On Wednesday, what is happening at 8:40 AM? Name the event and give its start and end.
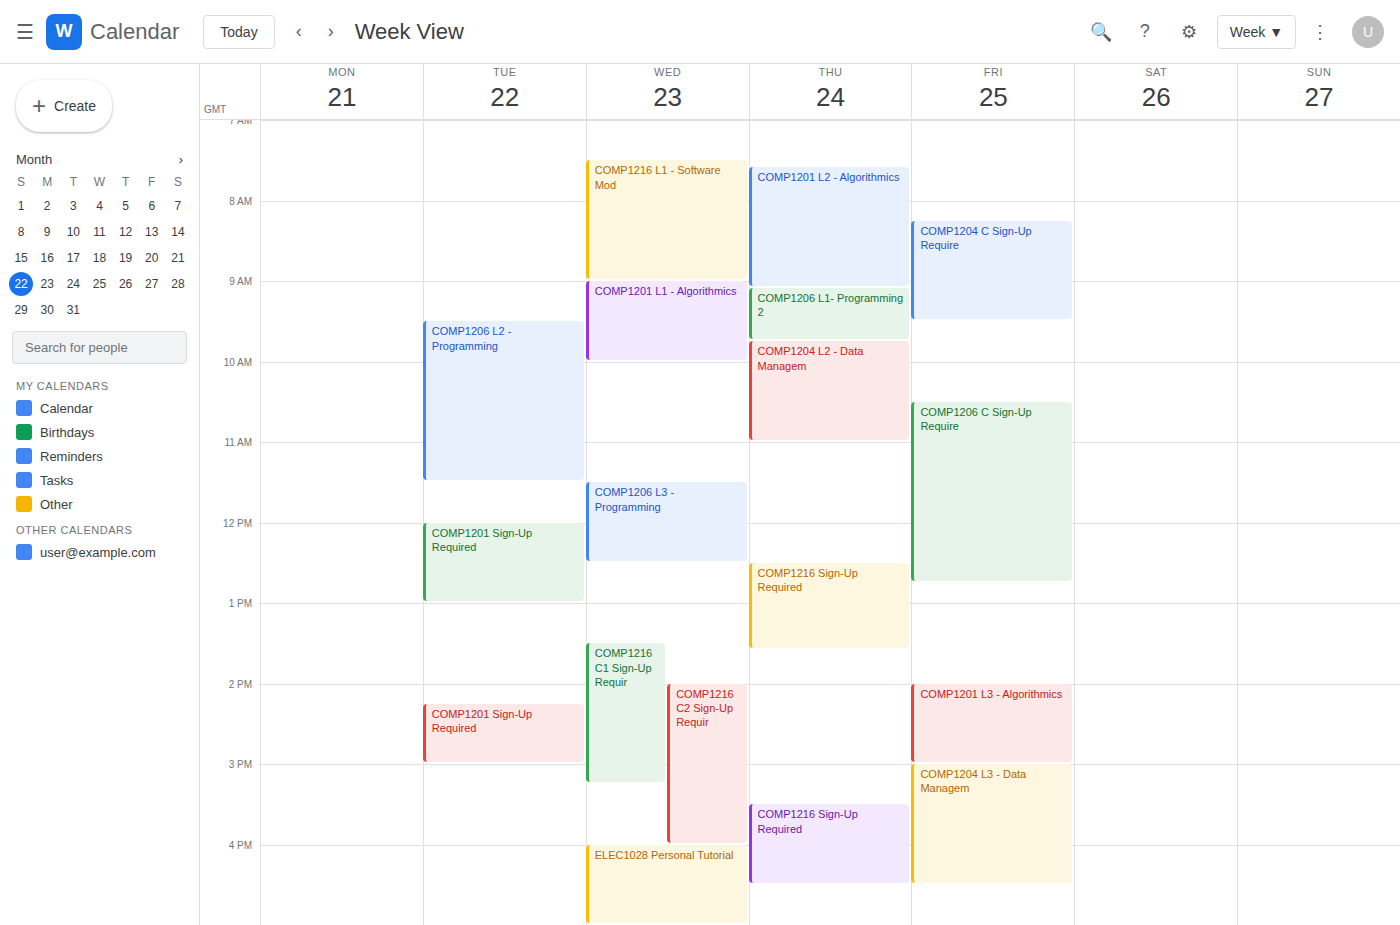
"COMP1216 L1 - Software Mod", 7:30 AM to 9:00 AM